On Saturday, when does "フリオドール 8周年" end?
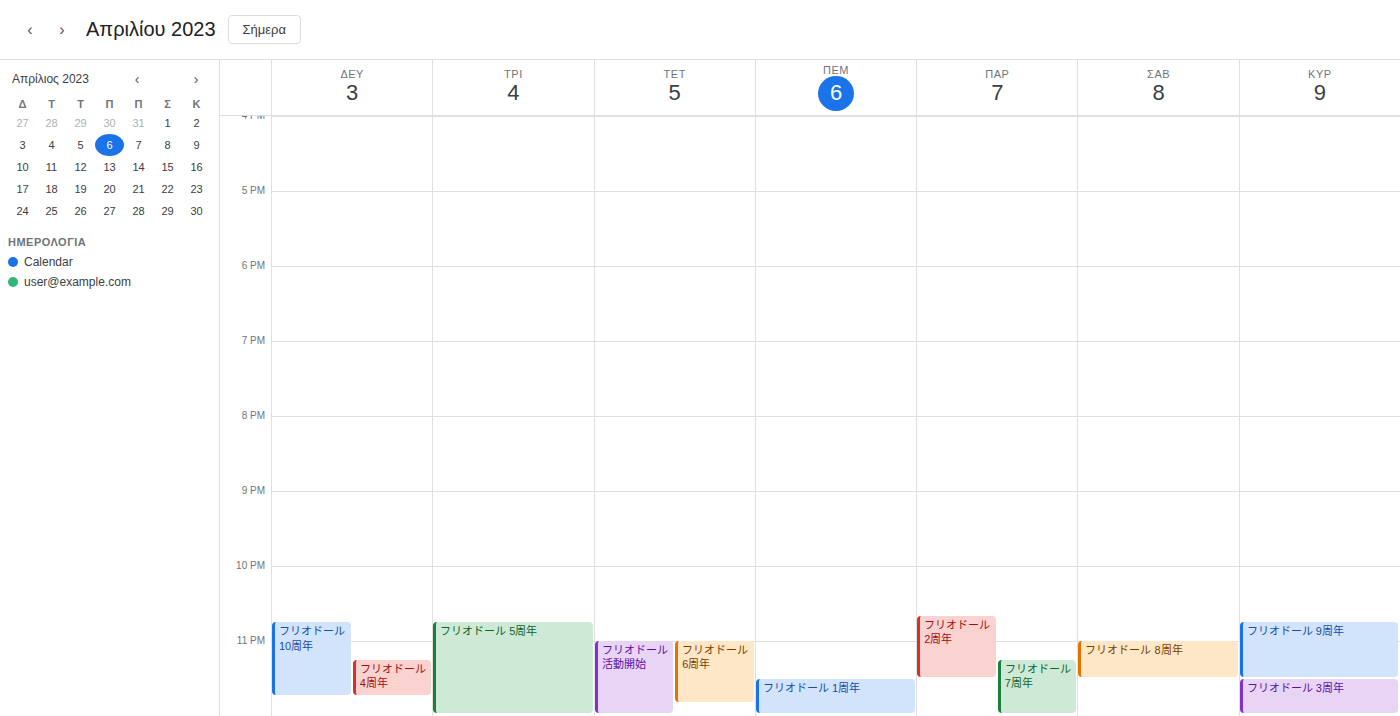
11:30 PM